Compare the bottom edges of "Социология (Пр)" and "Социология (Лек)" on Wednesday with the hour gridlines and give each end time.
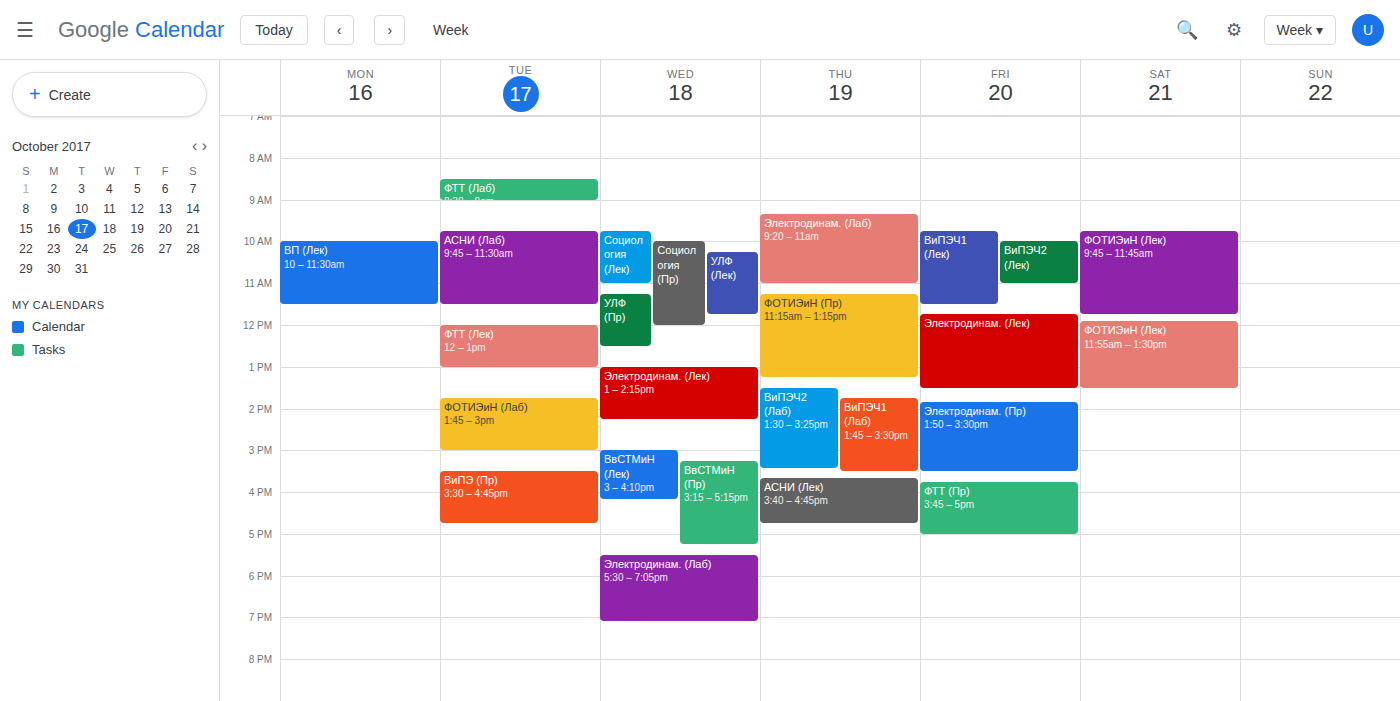
"Социология (Пр)": 12:00 PM, exactly on the 12 PM line. "Социология (Лек)": 11:00 AM, exactly on the 11 AM line.